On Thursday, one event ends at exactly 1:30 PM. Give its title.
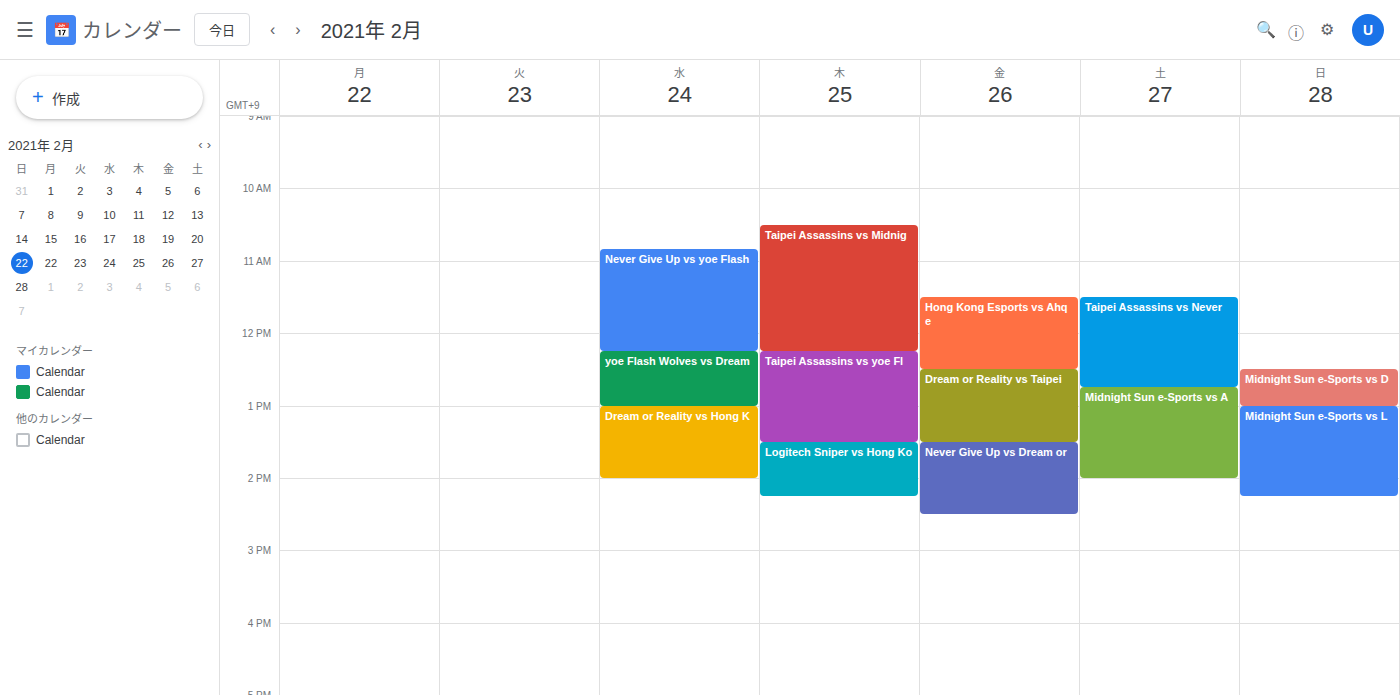
"Taipei Assassins vs yoe Fl"